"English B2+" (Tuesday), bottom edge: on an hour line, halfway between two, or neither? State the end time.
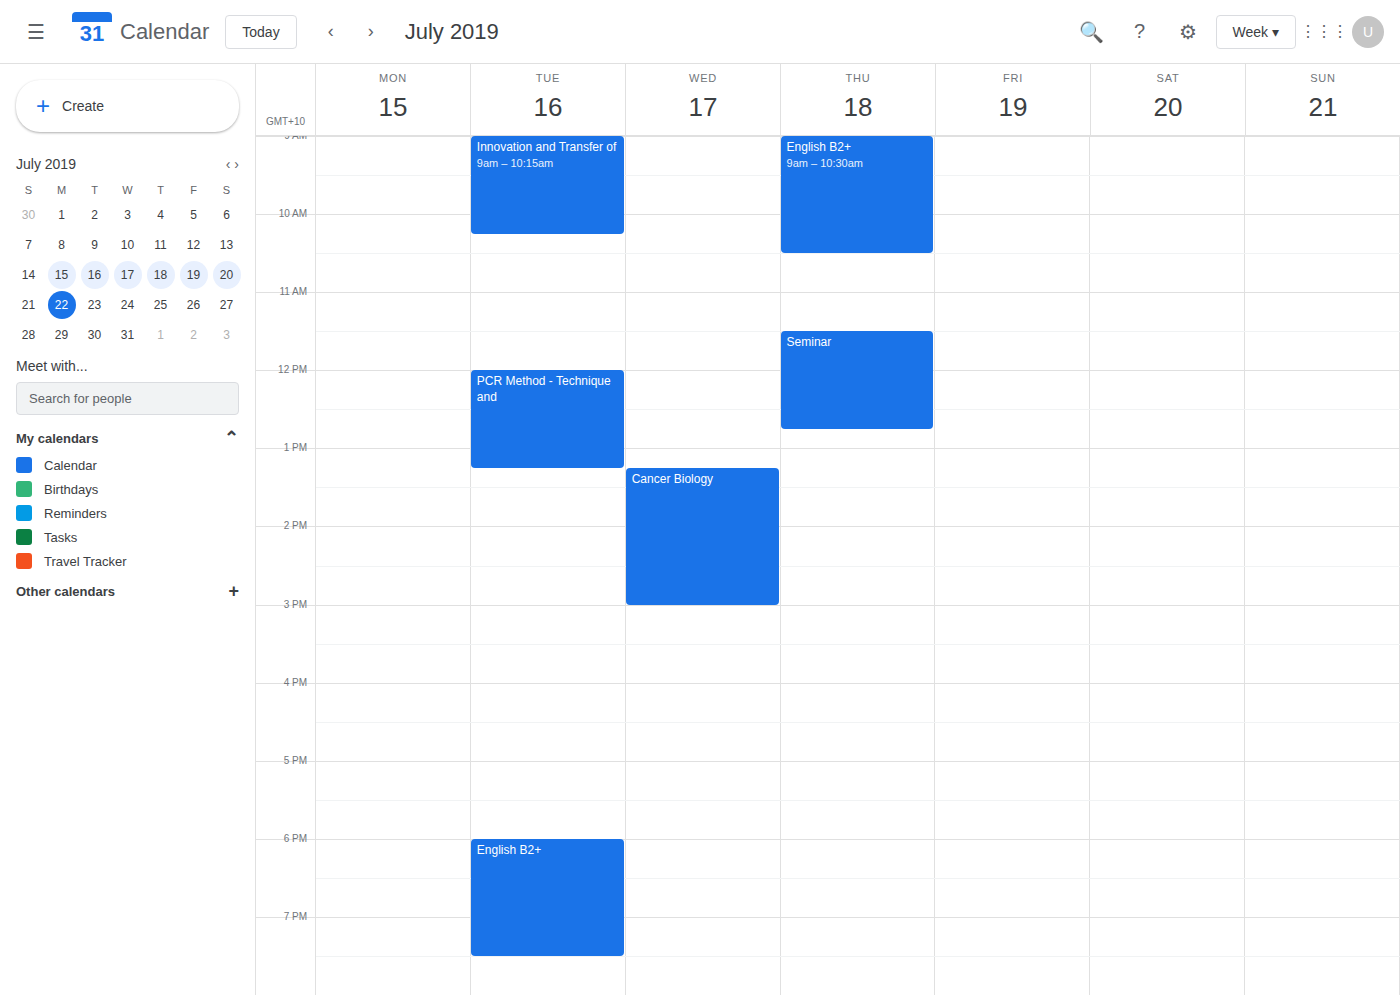
7:30 PM -- halfway between the 7 PM and 8 PM lines.